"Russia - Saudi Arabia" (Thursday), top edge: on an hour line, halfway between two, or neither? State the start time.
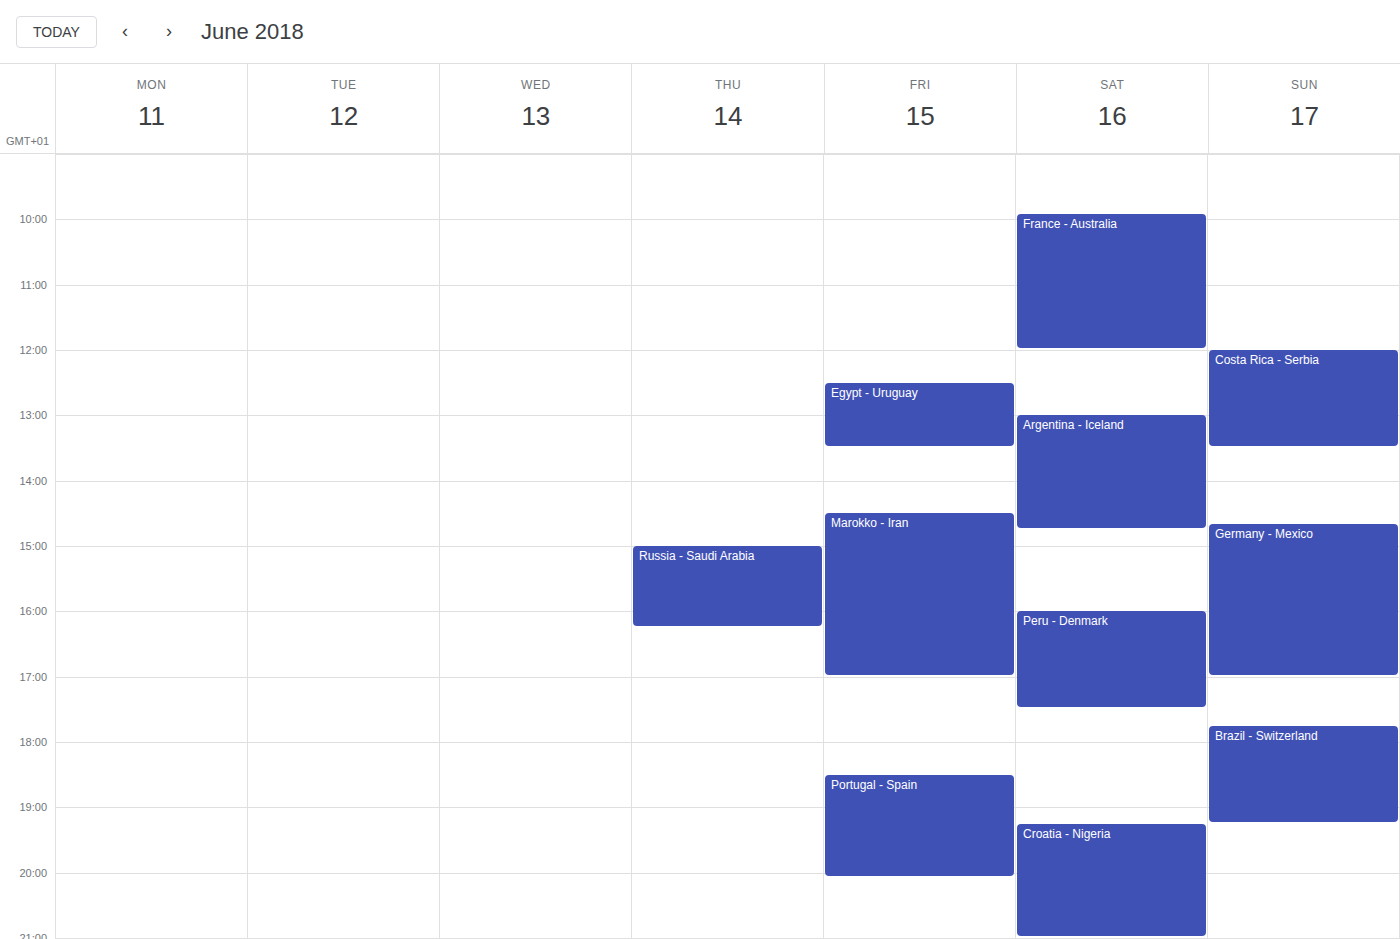
15:00 -- exactly on the 15:00 line.